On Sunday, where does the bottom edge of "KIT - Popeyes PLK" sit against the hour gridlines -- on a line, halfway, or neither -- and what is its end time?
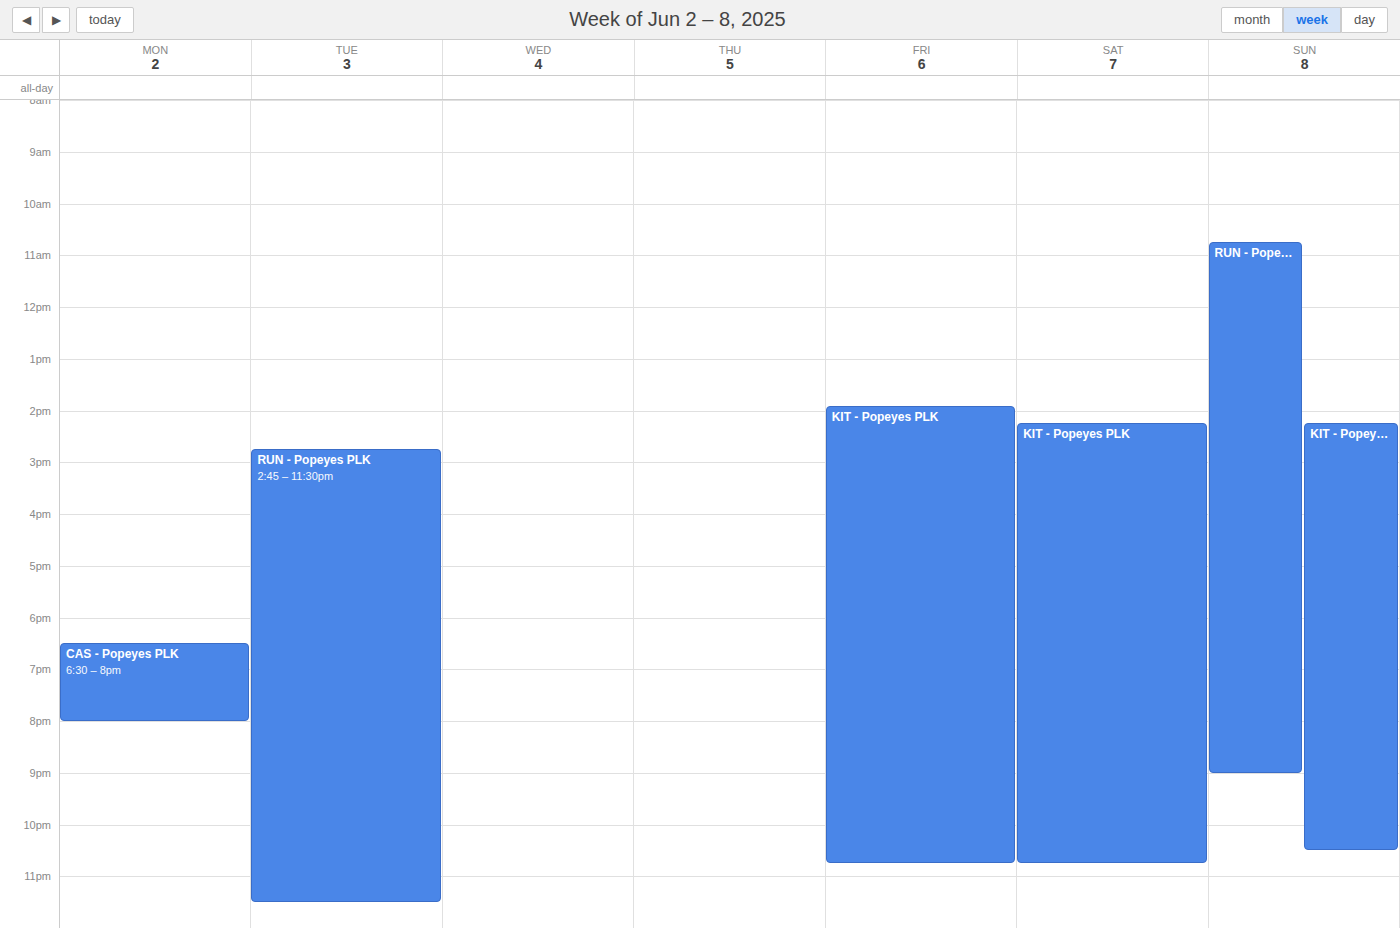
10:30 PM -- halfway between the 10 PM and 11 PM lines.